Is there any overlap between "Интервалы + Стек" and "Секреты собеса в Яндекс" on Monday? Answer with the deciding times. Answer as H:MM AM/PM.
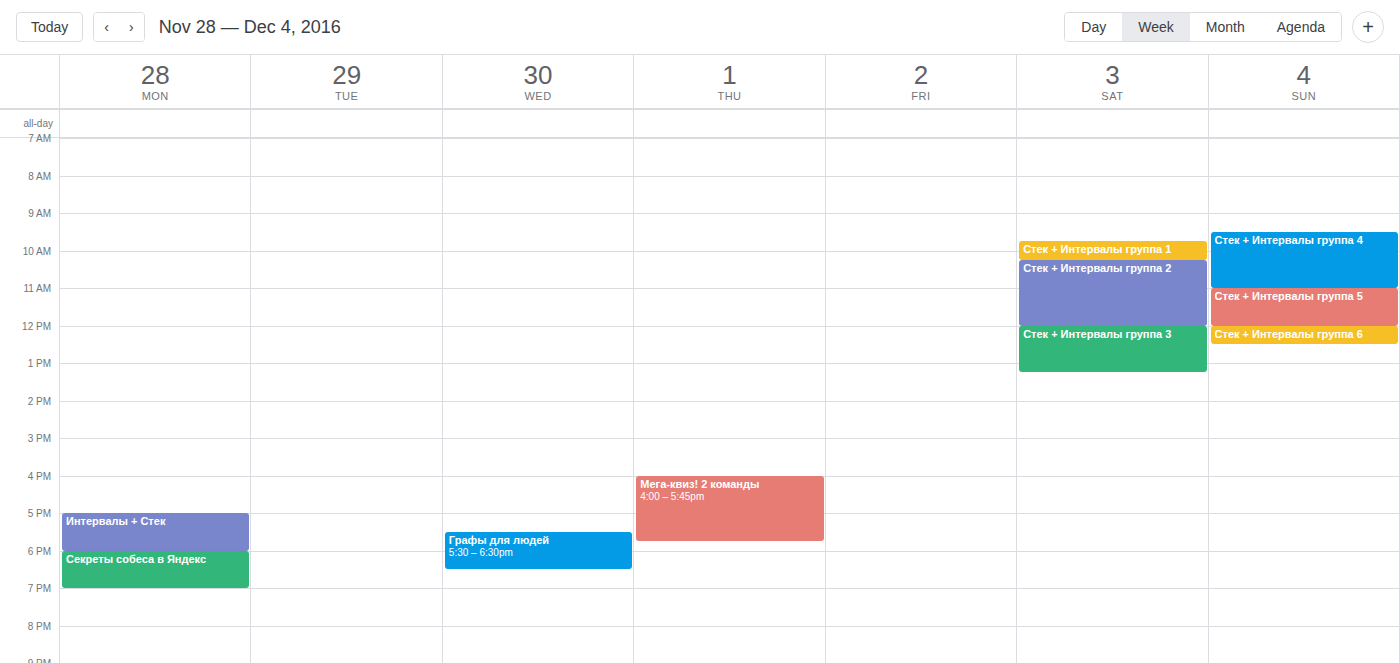
"Интервалы + Стек" ends at 6:00 PM, exactly when "Секреты собеса в Яндекс" starts -- they touch but do not overlap.